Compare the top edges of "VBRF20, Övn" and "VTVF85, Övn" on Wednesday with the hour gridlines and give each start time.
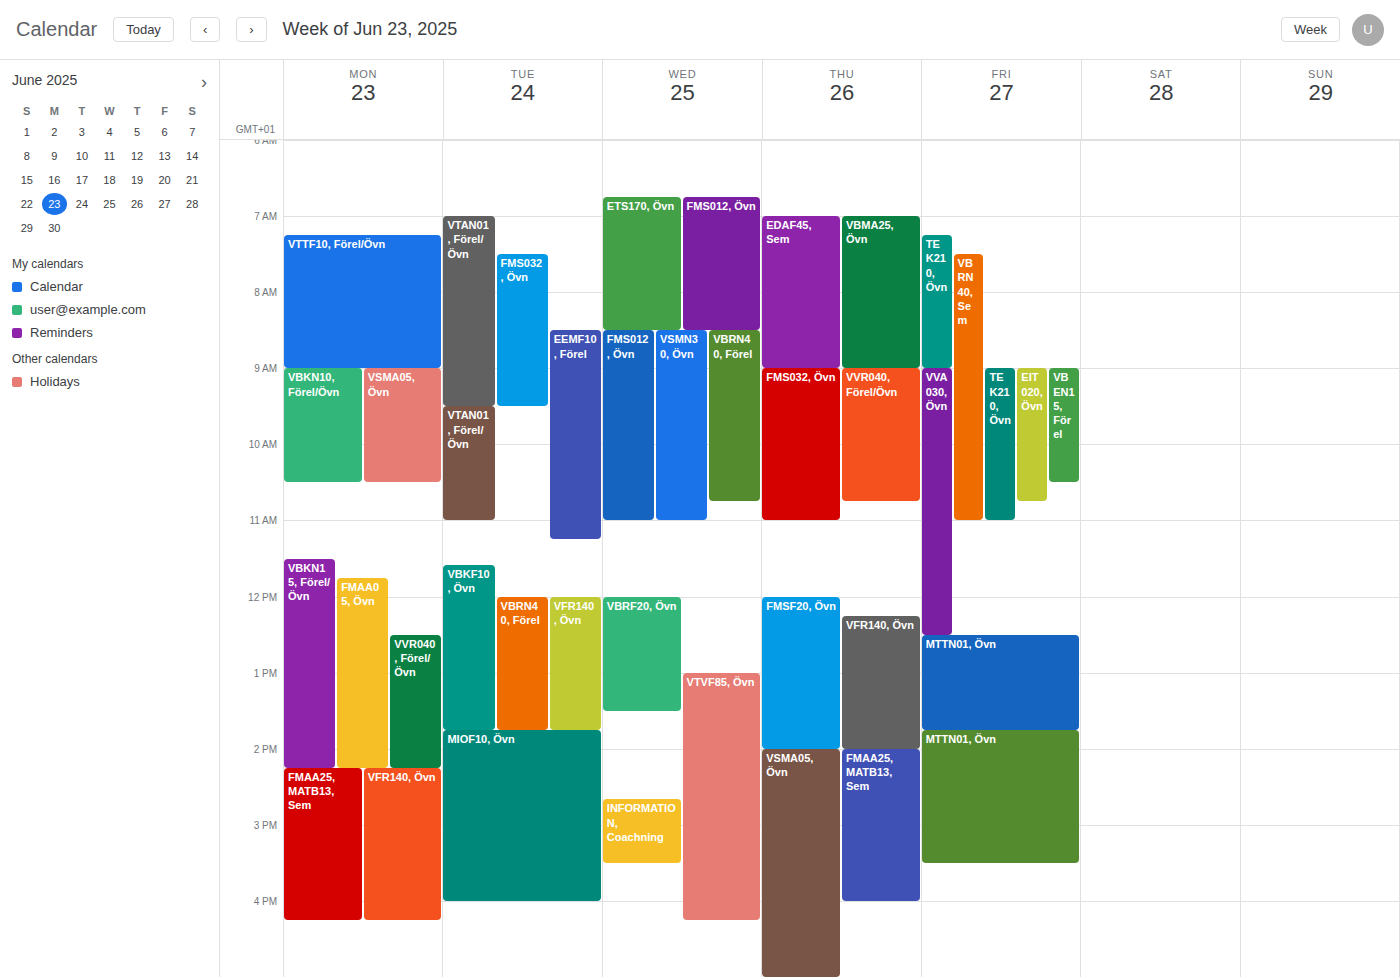
"VBRF20, Övn": 12:00 PM, exactly on the 12 PM line. "VTVF85, Övn": 1:00 PM, exactly on the 1 PM line.